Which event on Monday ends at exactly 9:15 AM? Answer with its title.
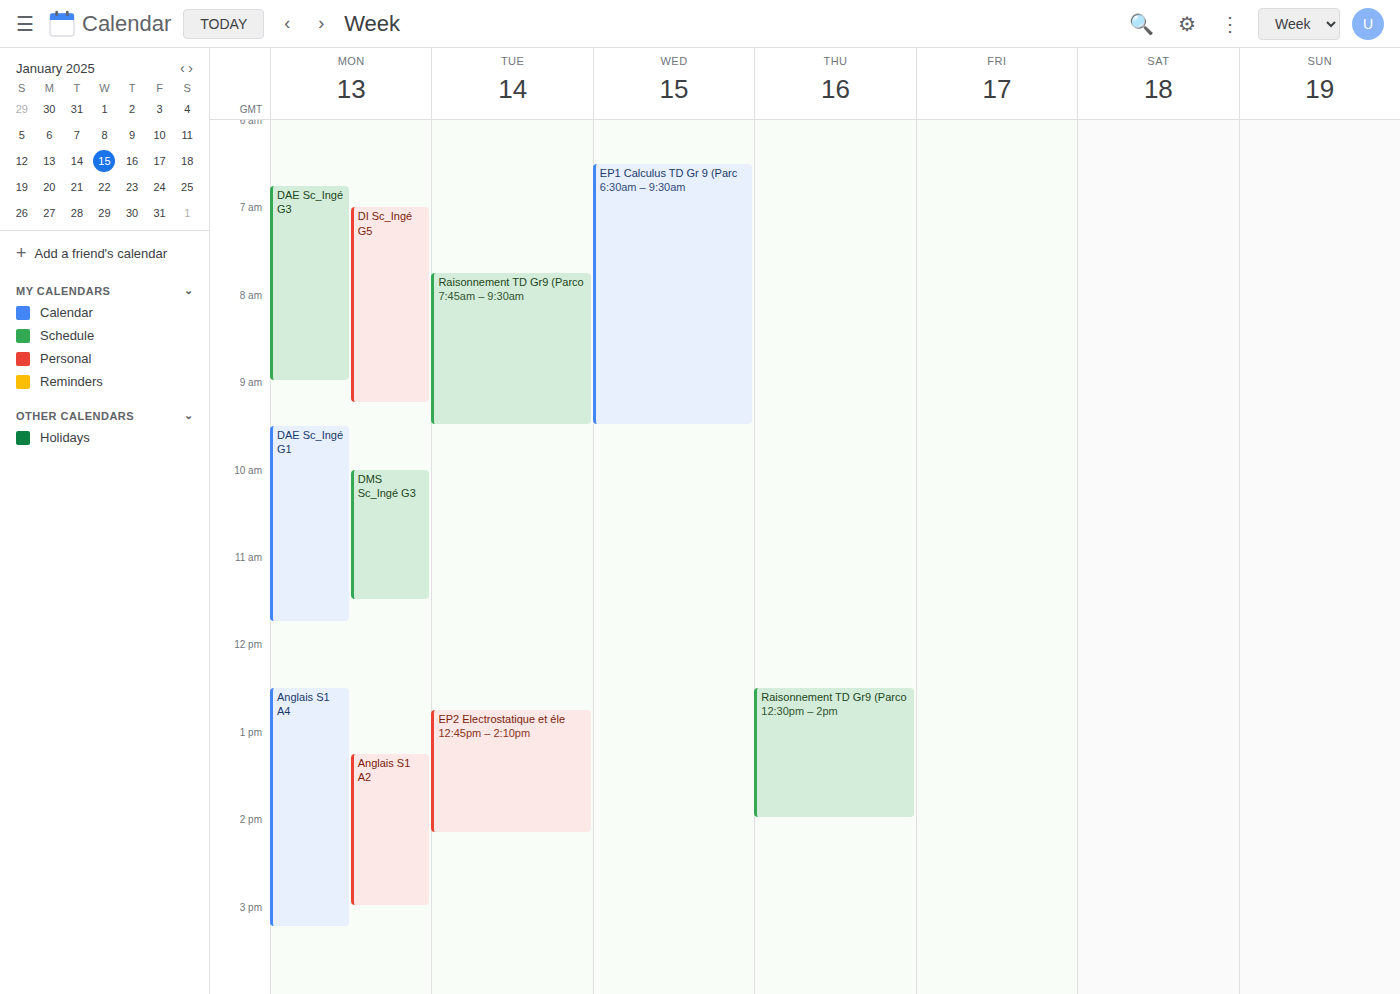
"DI Sc_Ingé G5"